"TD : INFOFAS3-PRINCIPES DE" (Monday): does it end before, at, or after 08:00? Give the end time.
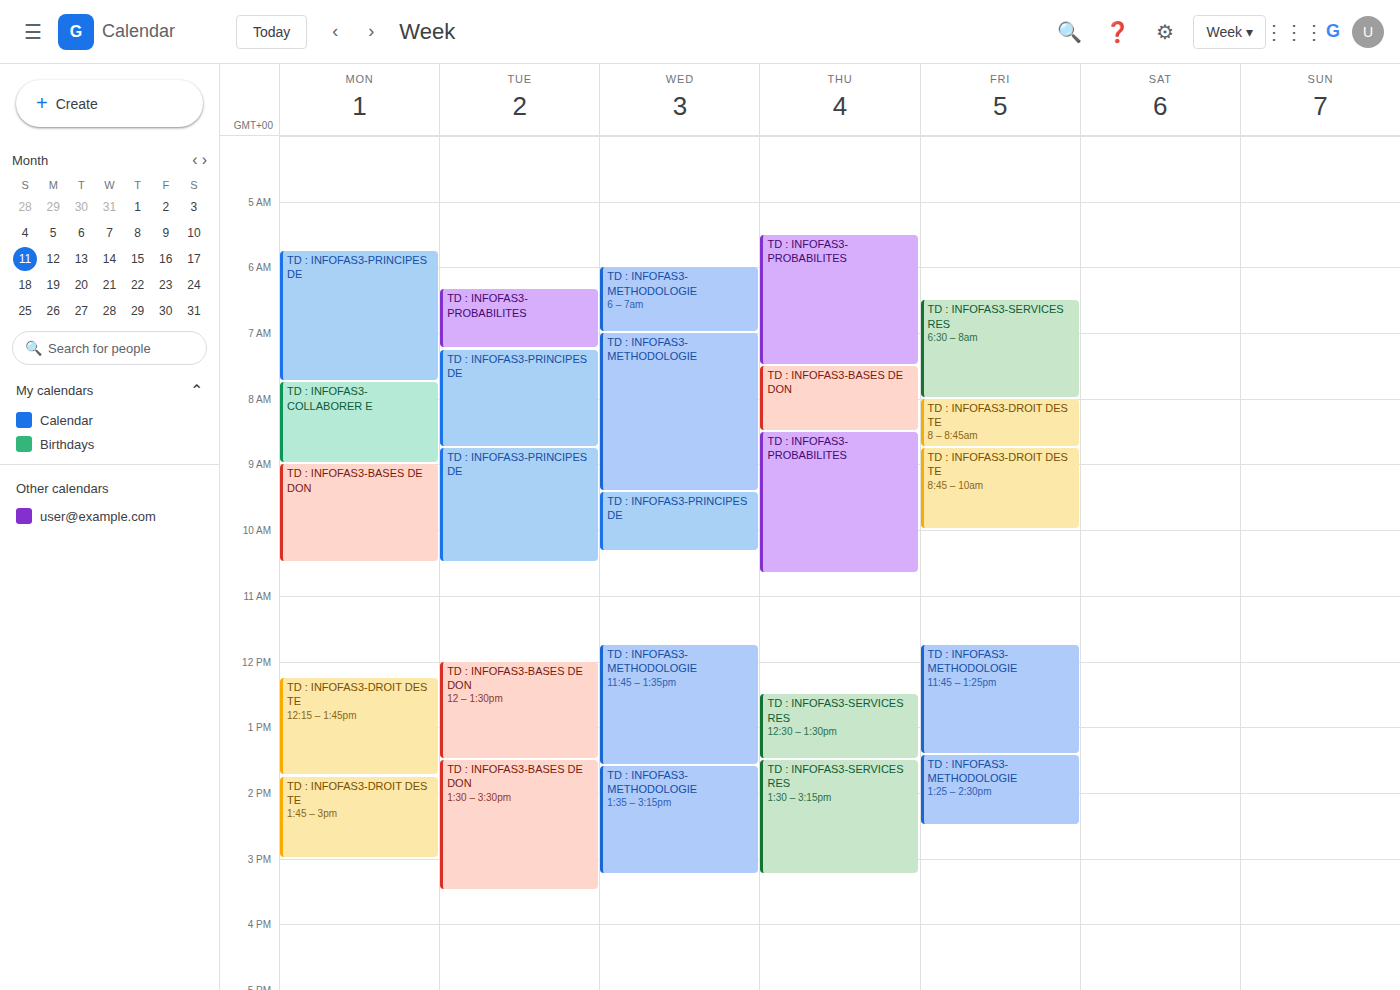
07:45 -- before 08:00, 15 minutes above the 08:00 line.